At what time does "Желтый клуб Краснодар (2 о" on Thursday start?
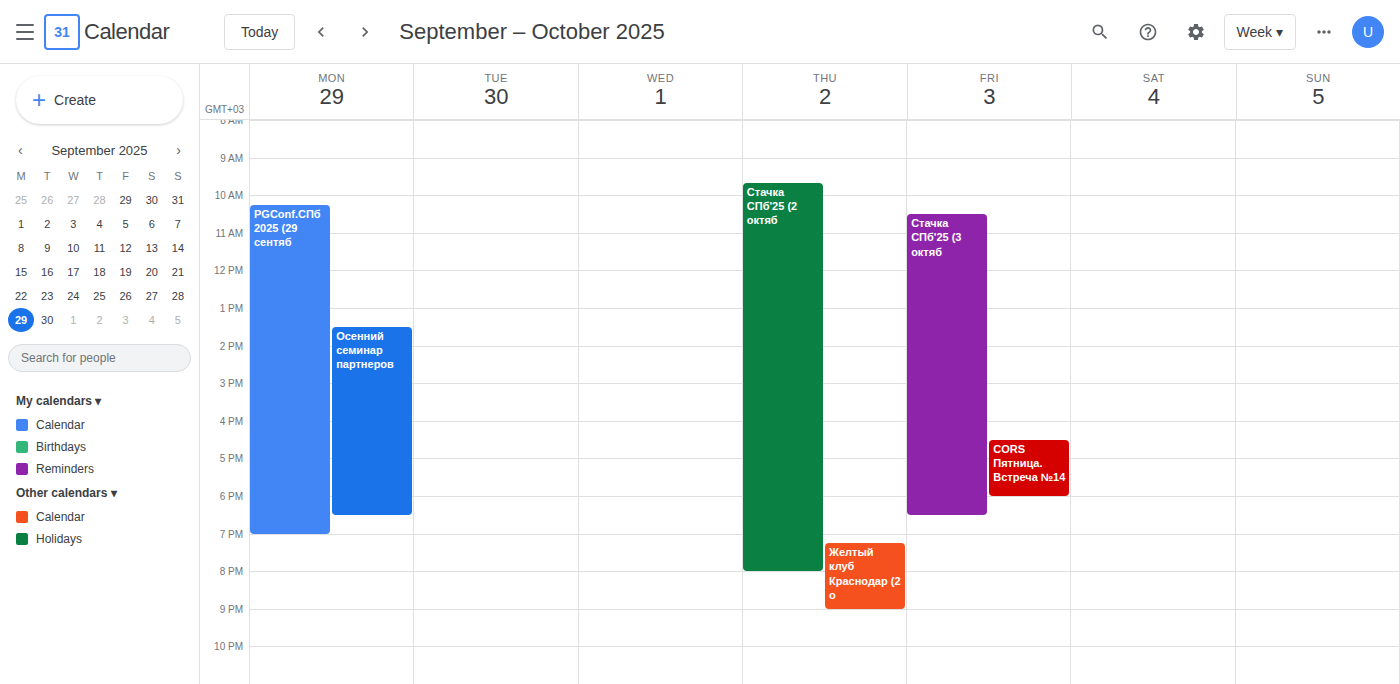
7:15 PM